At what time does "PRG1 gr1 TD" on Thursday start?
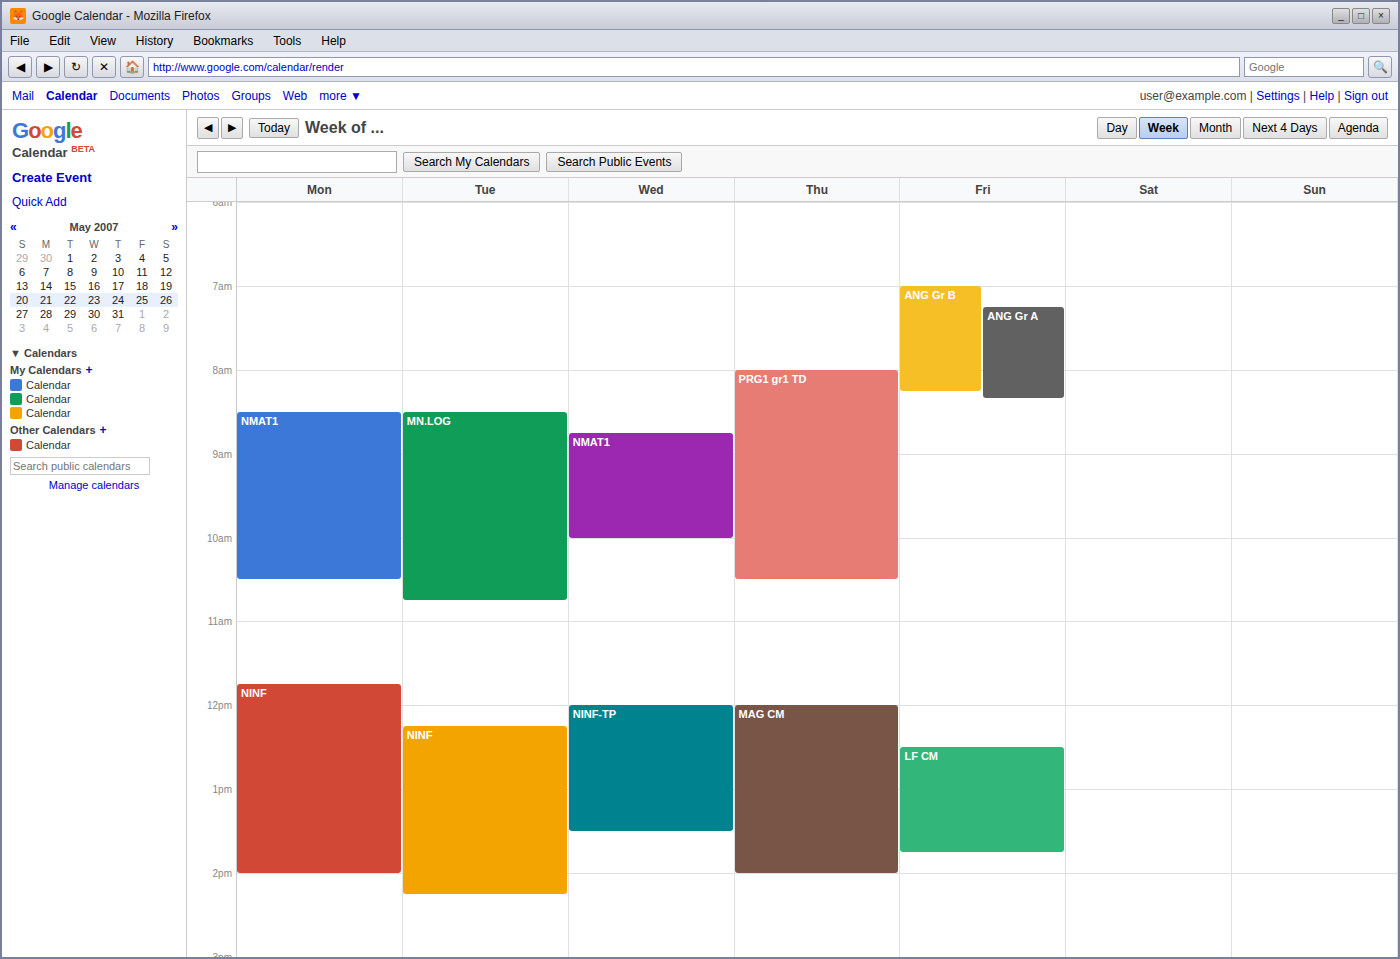
8:00 AM